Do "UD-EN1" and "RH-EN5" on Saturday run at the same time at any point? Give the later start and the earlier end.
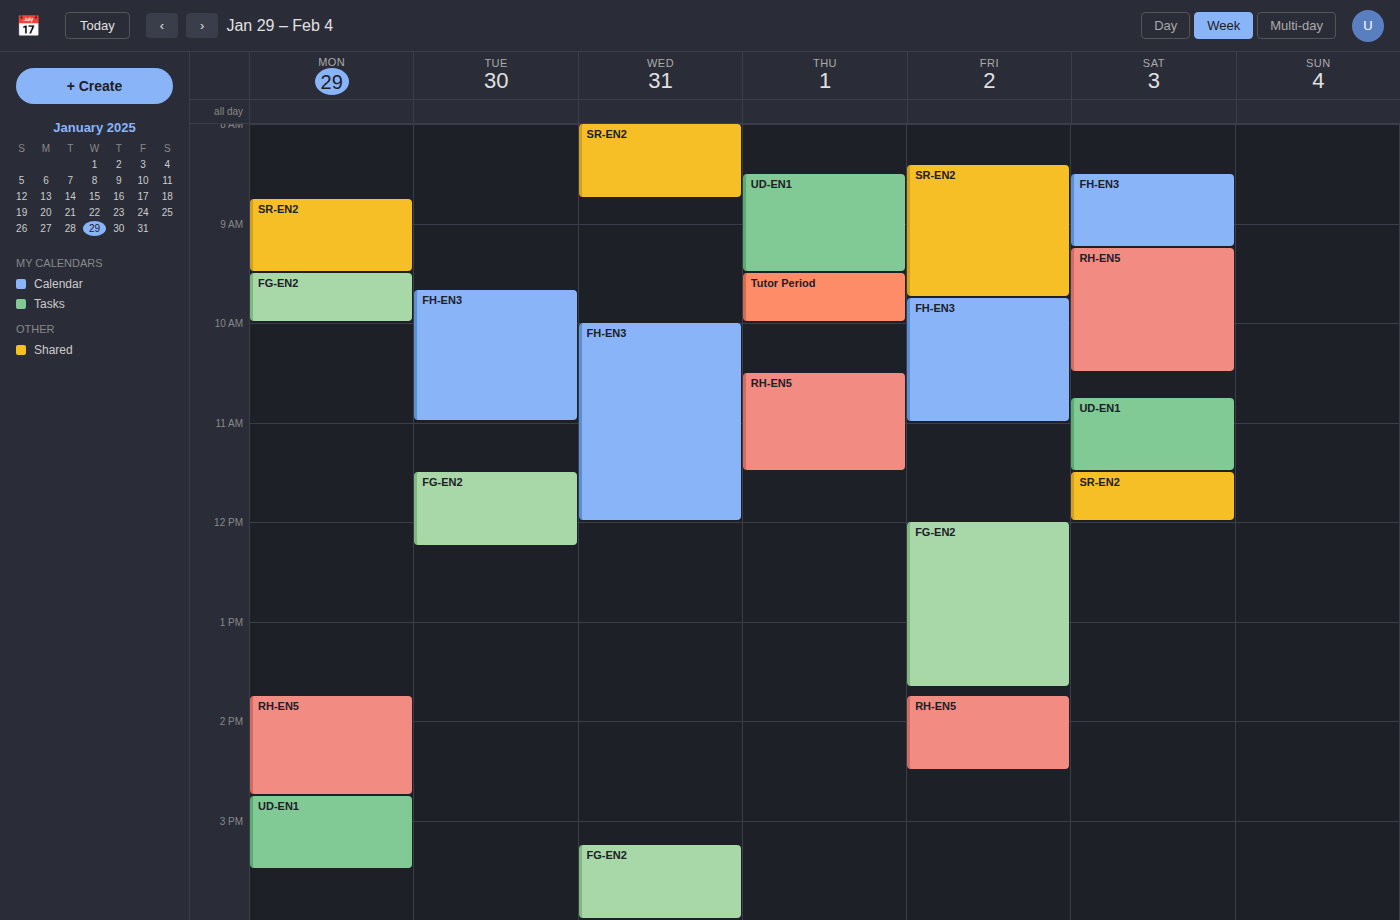
"RH-EN5" ends at 10:30 AM and "UD-EN1" starts at 10:45 AM -- no overlap.